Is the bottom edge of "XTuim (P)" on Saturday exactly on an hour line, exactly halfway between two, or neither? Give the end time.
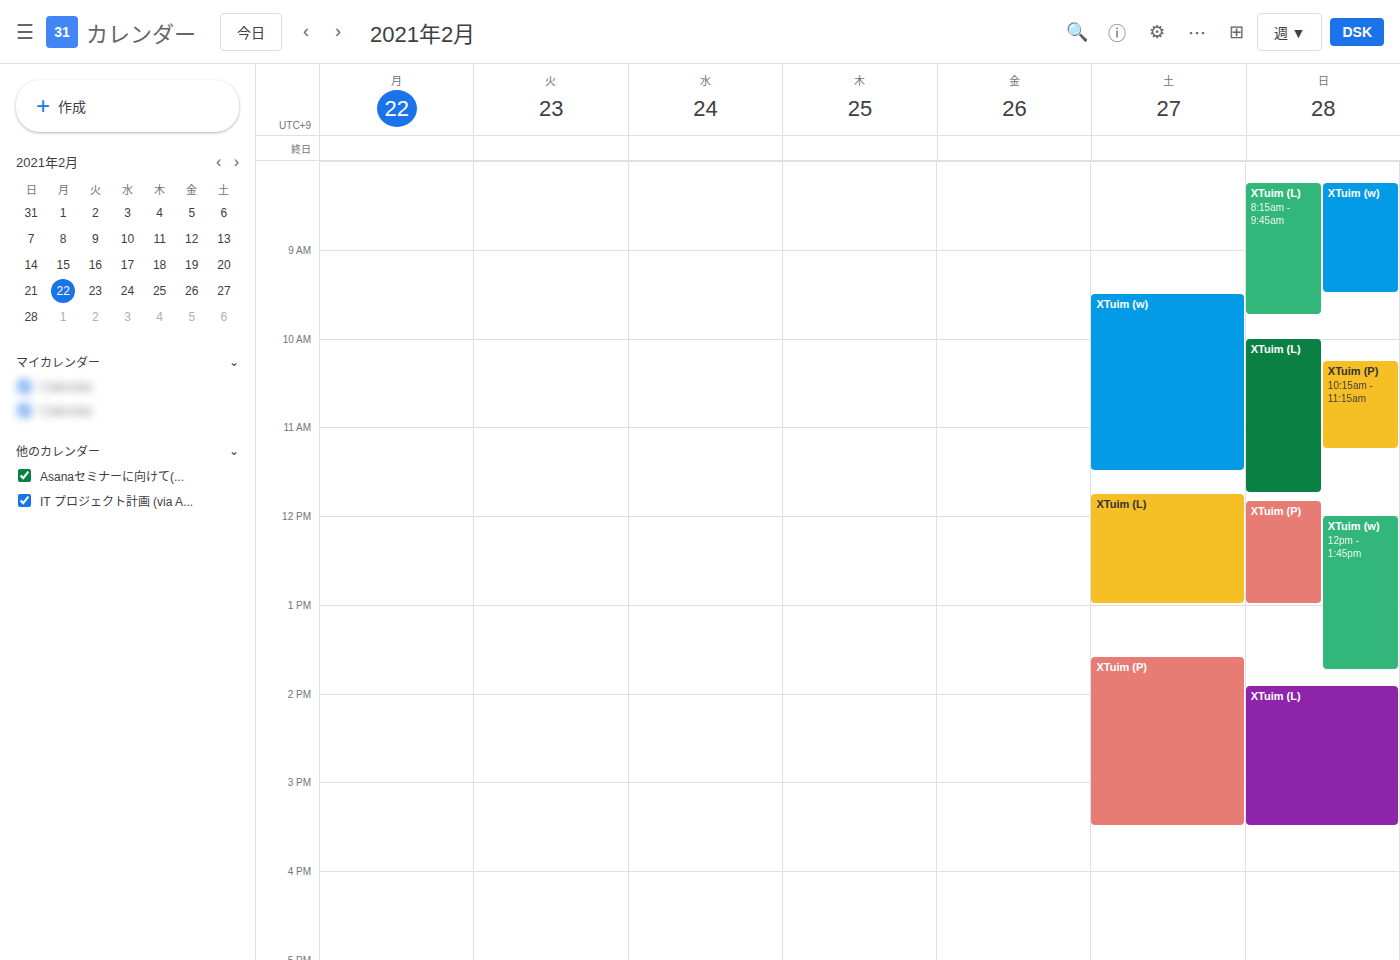
3:30 PM -- halfway between the 3 PM and 4 PM lines.